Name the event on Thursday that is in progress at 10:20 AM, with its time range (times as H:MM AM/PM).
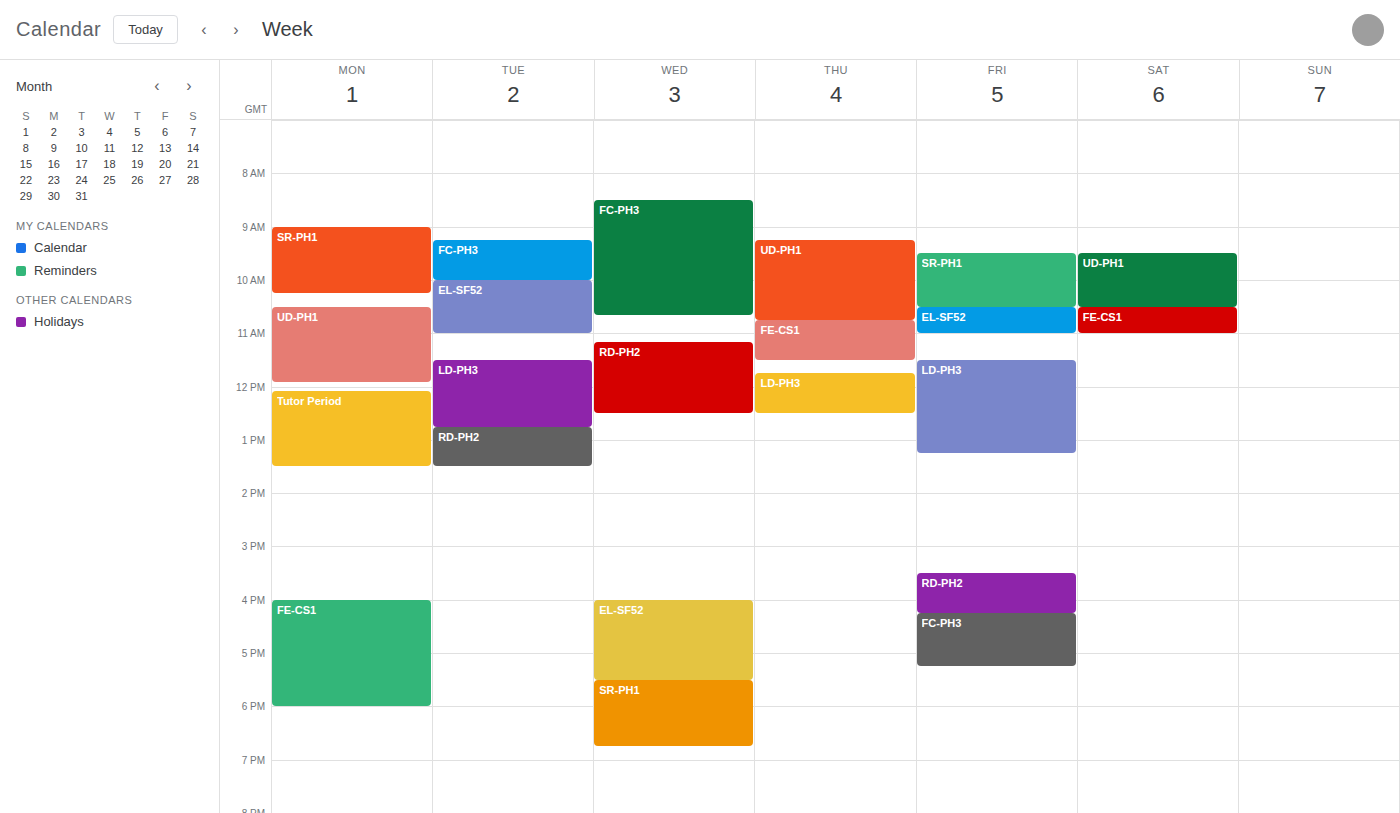
"UD-PH1", 9:15 AM to 10:45 AM